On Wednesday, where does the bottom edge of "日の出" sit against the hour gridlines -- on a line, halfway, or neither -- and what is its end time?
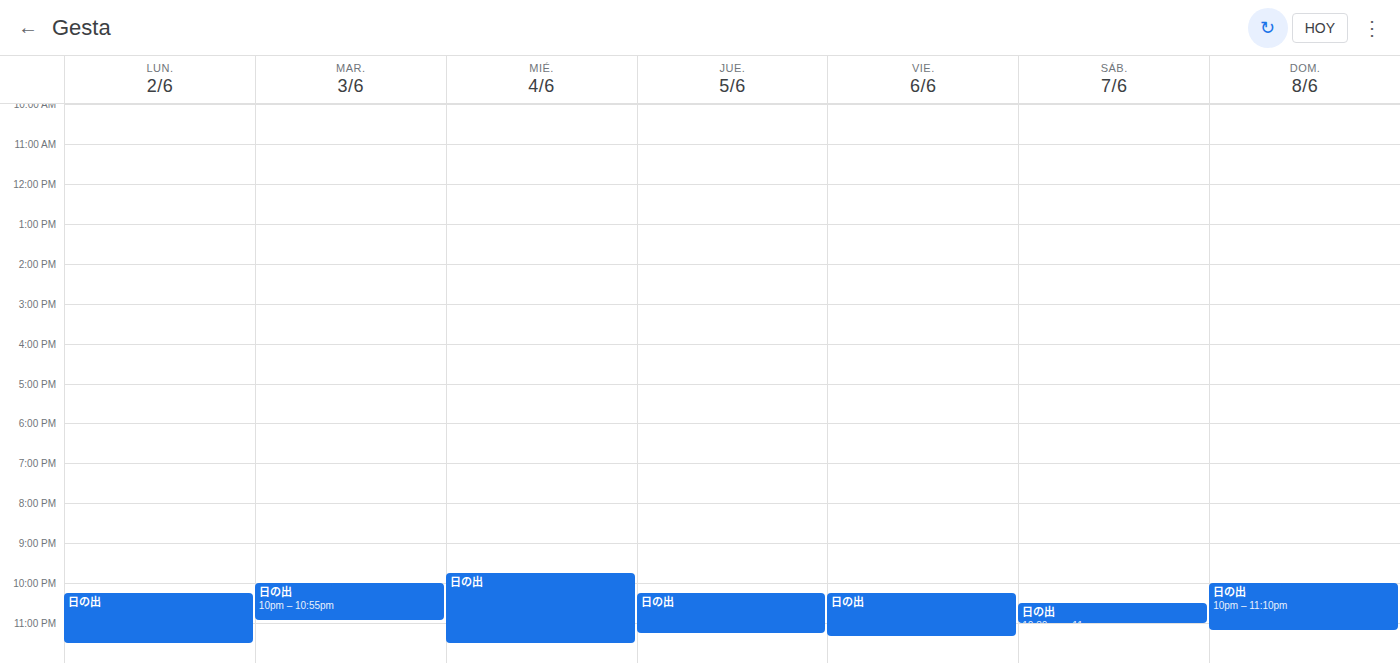
11:30 PM -- halfway between the 11 PM and 12 AM lines.